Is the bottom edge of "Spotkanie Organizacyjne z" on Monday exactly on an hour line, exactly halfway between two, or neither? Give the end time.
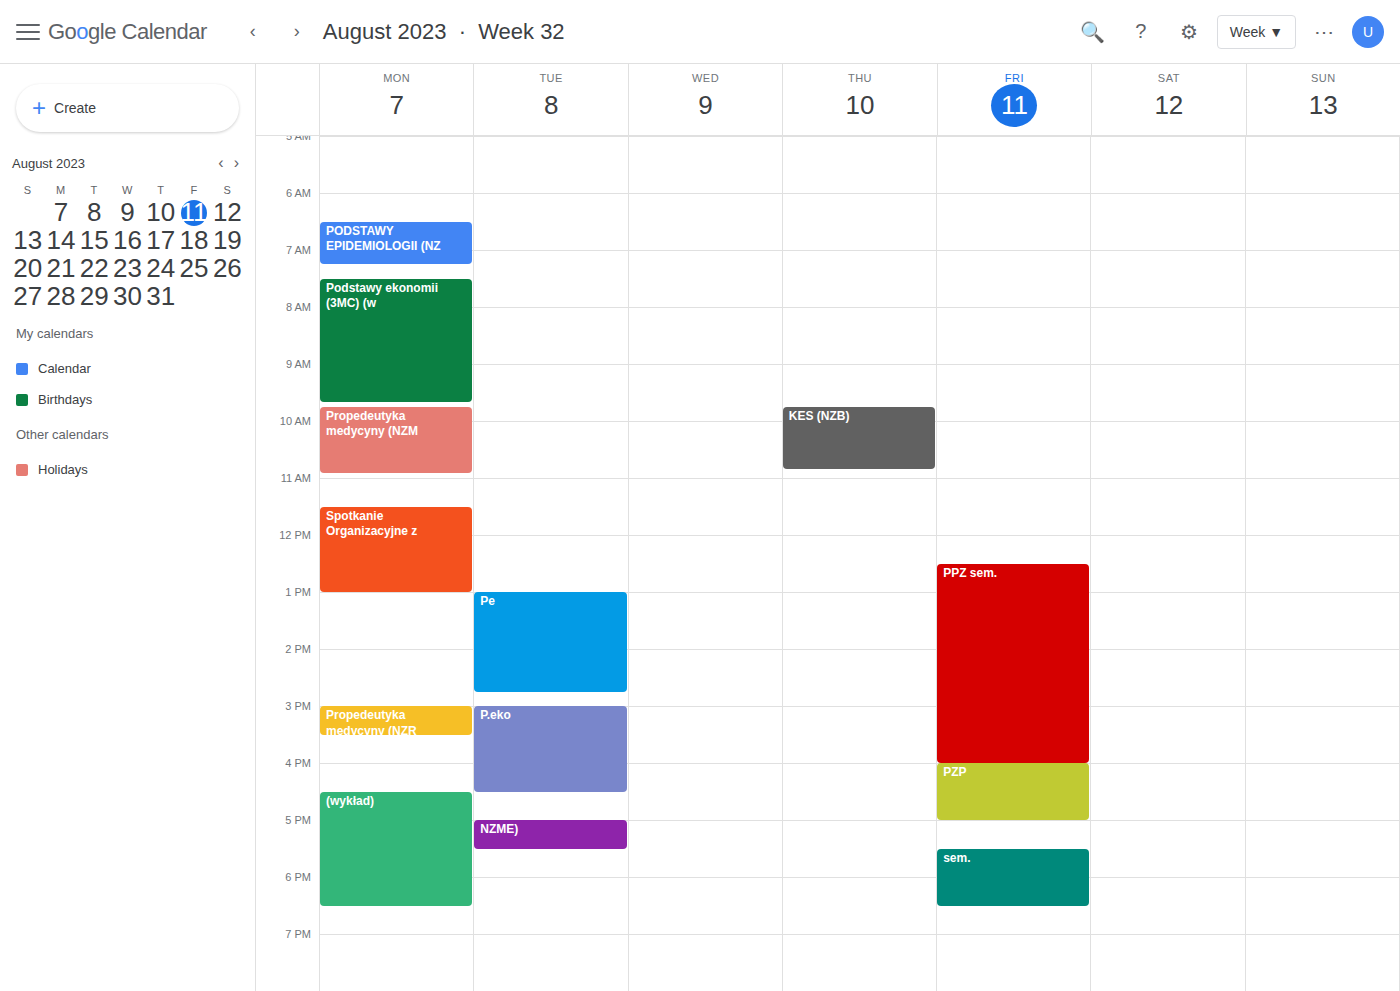
1:00 PM -- exactly on the 1 PM line.